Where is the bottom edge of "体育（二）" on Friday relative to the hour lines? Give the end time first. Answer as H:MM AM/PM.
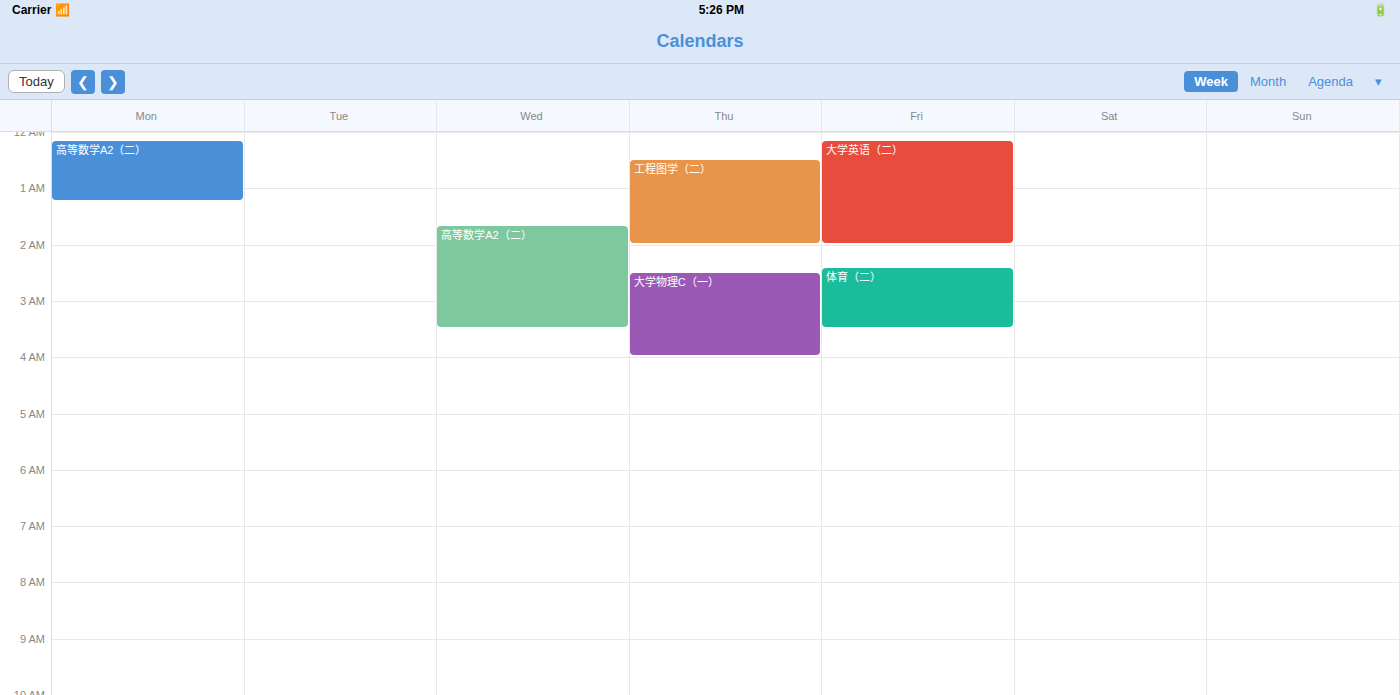
3:30 AM -- halfway between the 3 AM and 4 AM lines.